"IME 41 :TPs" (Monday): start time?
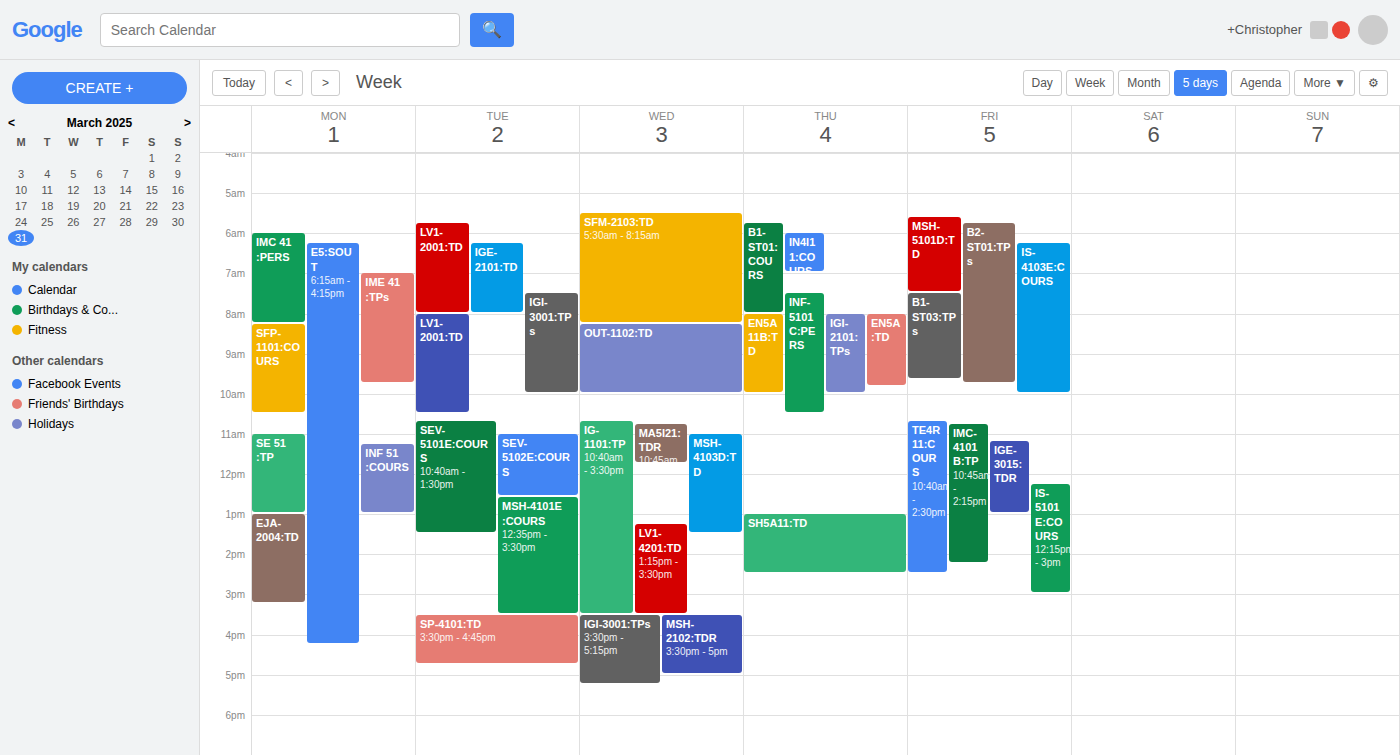
7:00 AM